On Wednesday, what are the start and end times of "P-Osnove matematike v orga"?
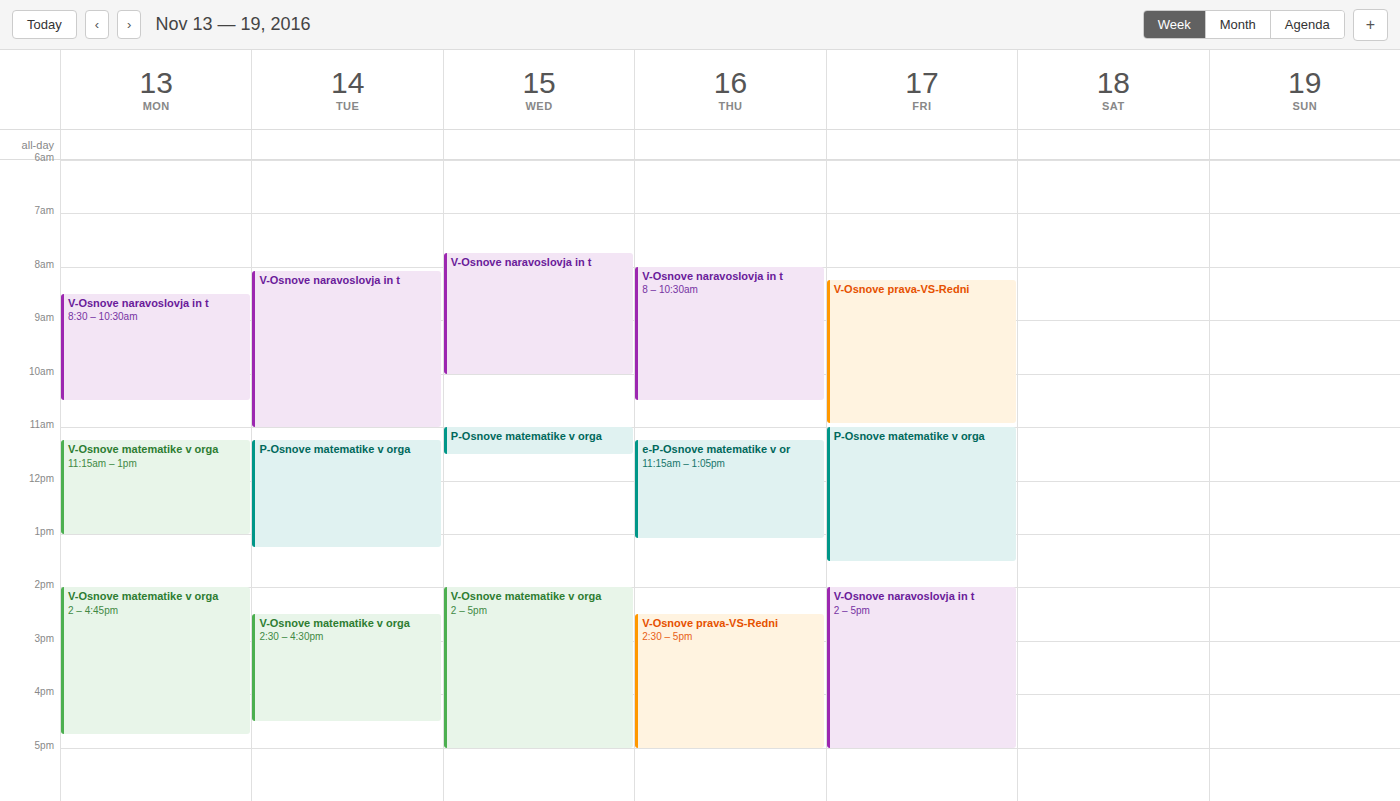
11:00 AM to 11:30 AM